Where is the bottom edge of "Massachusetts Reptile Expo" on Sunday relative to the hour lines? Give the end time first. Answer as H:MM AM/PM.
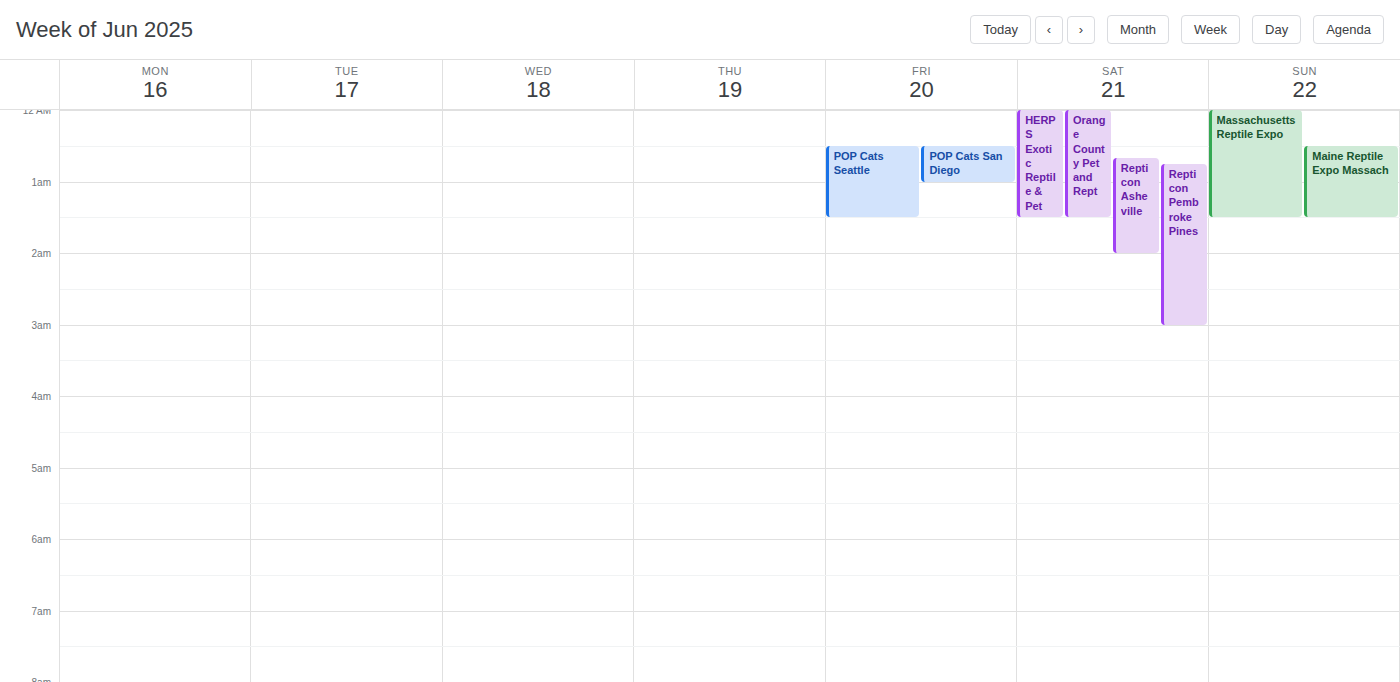
1:30 AM -- halfway between the 1 AM and 2 AM lines.